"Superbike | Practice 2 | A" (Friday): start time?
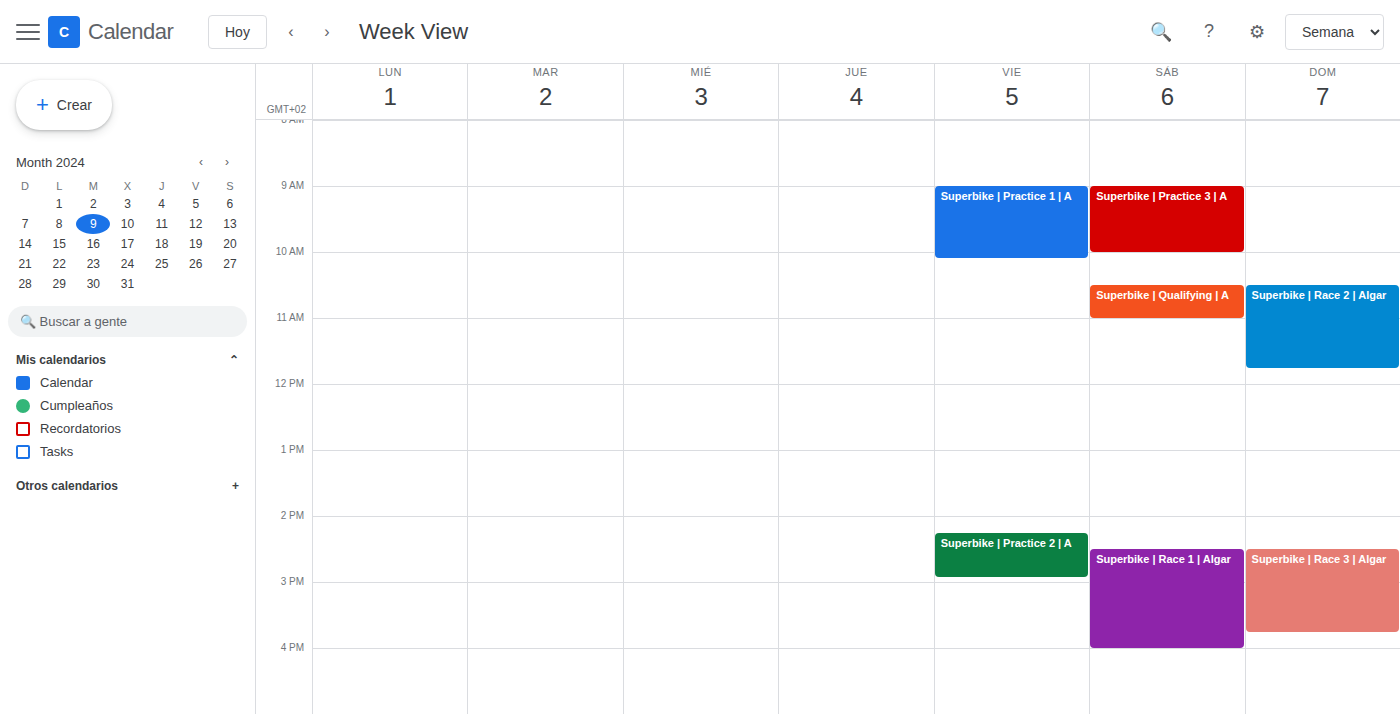
2:15 PM